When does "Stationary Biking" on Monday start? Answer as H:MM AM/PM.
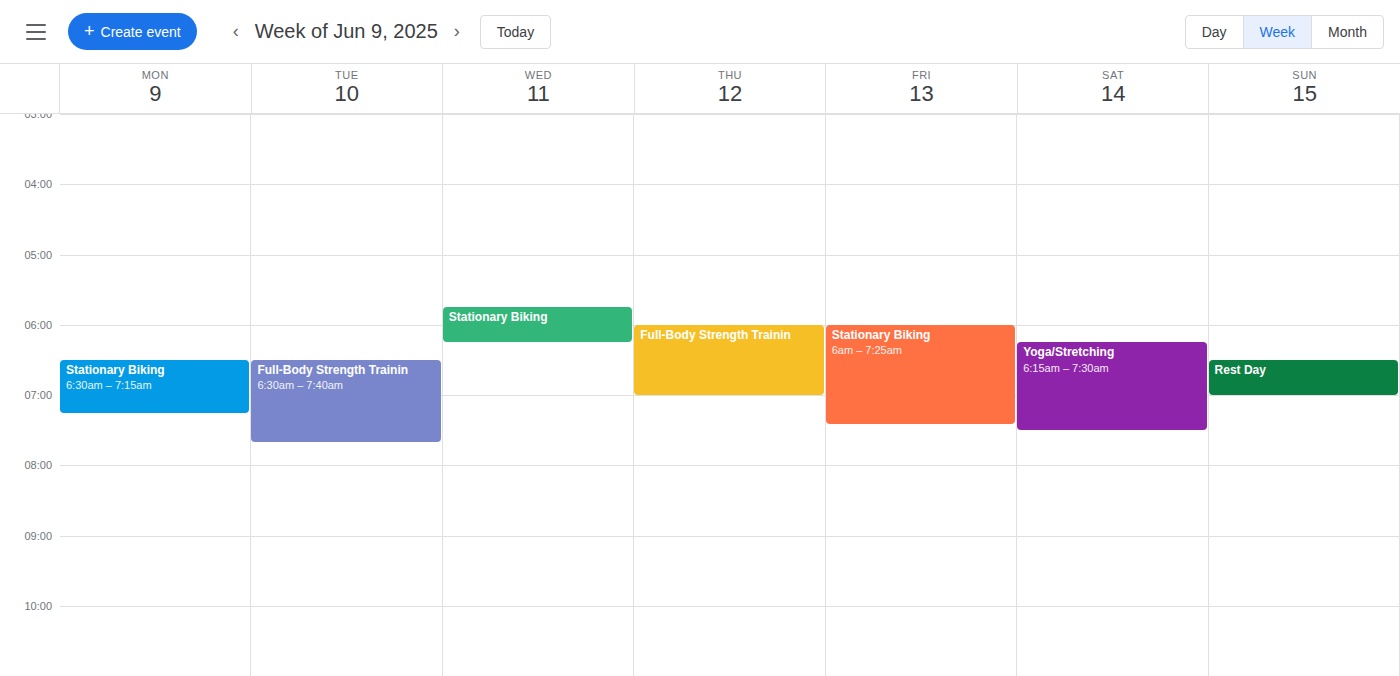
6:30 AM